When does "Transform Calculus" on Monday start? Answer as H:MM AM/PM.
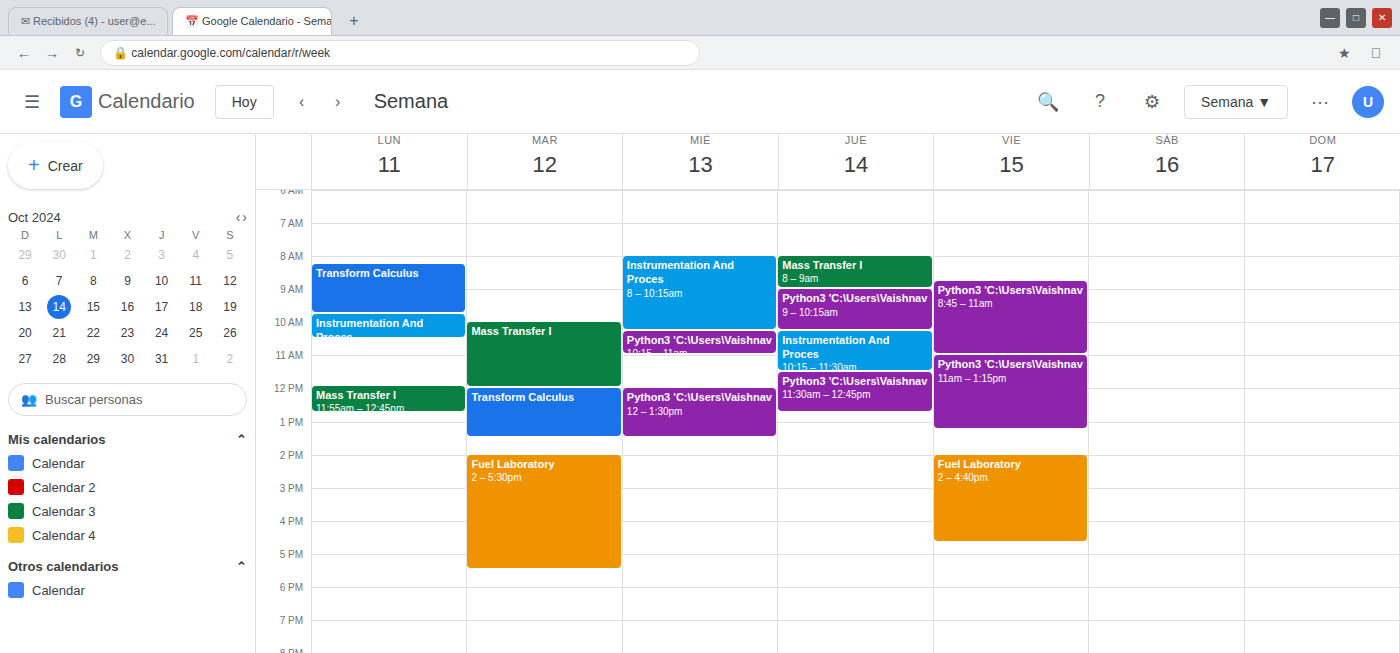
8:15 AM